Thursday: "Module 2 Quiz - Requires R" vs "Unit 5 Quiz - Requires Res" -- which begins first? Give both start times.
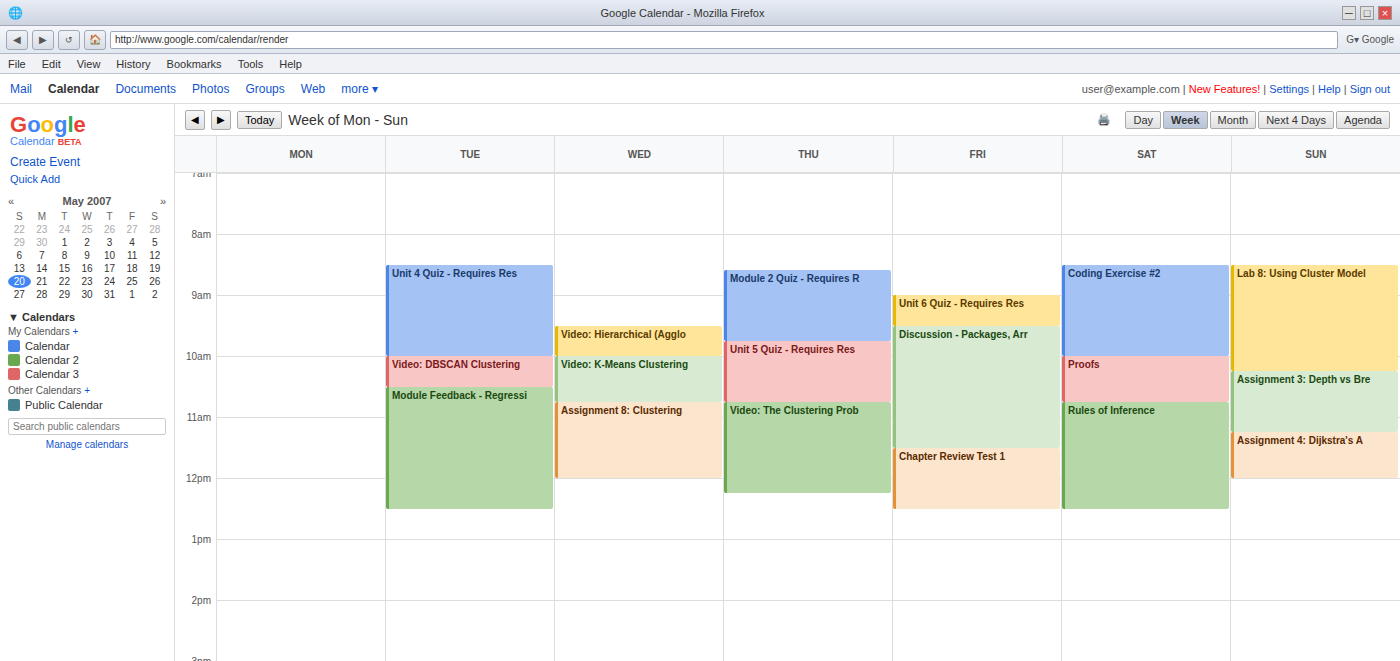
"Module 2 Quiz - Requires R" 8:35 AM; "Unit 5 Quiz - Requires Res" 9:45 AM.